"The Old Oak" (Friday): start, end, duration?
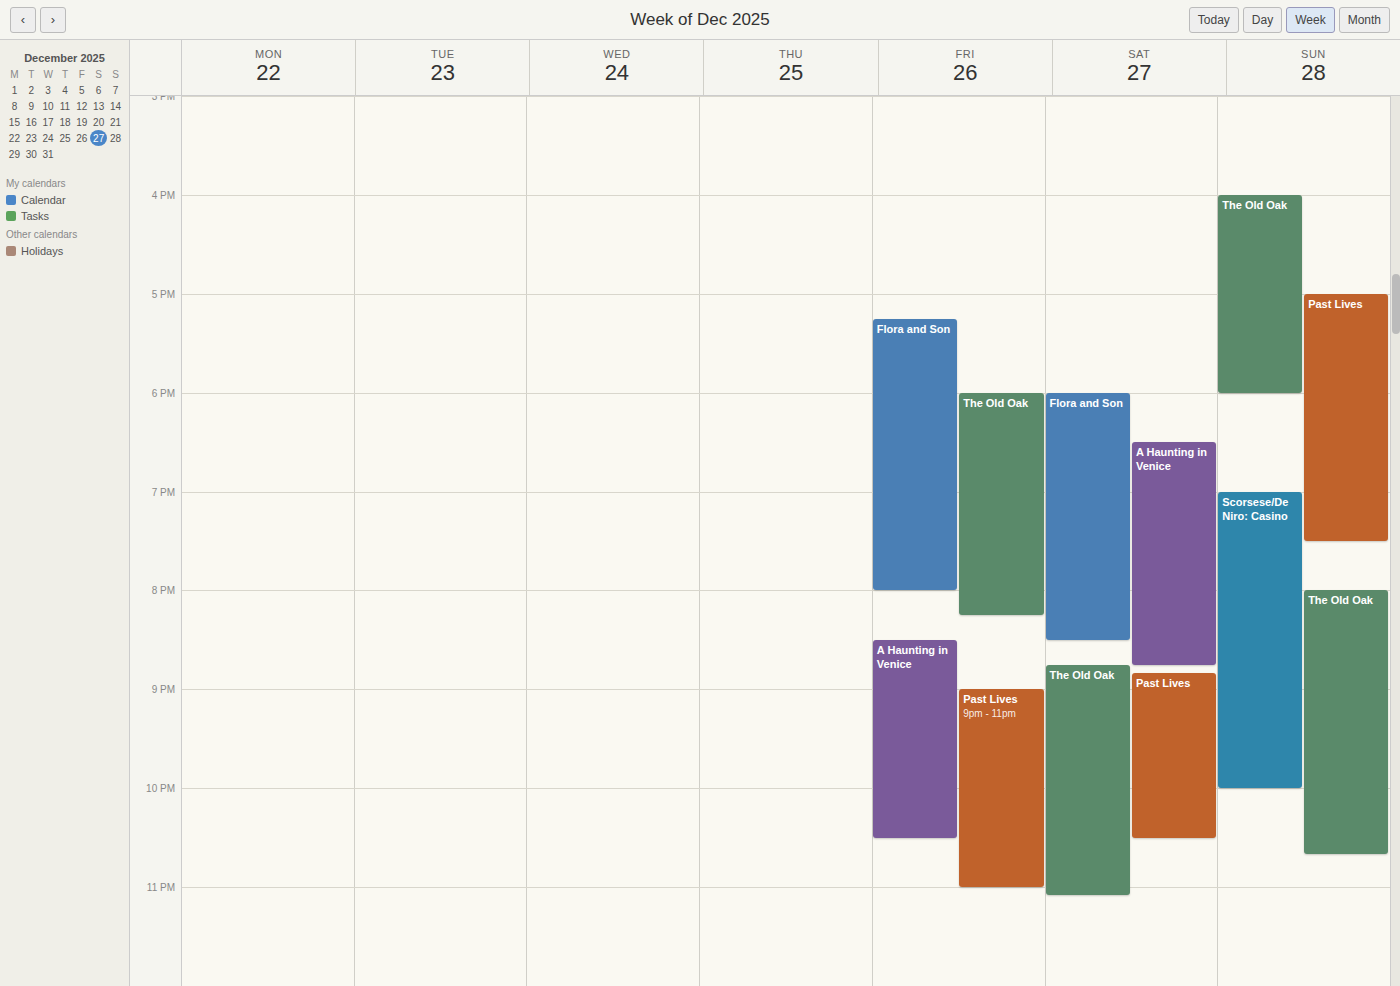
6:00 PM to 8:15 PM, 2 hours 15 minutes